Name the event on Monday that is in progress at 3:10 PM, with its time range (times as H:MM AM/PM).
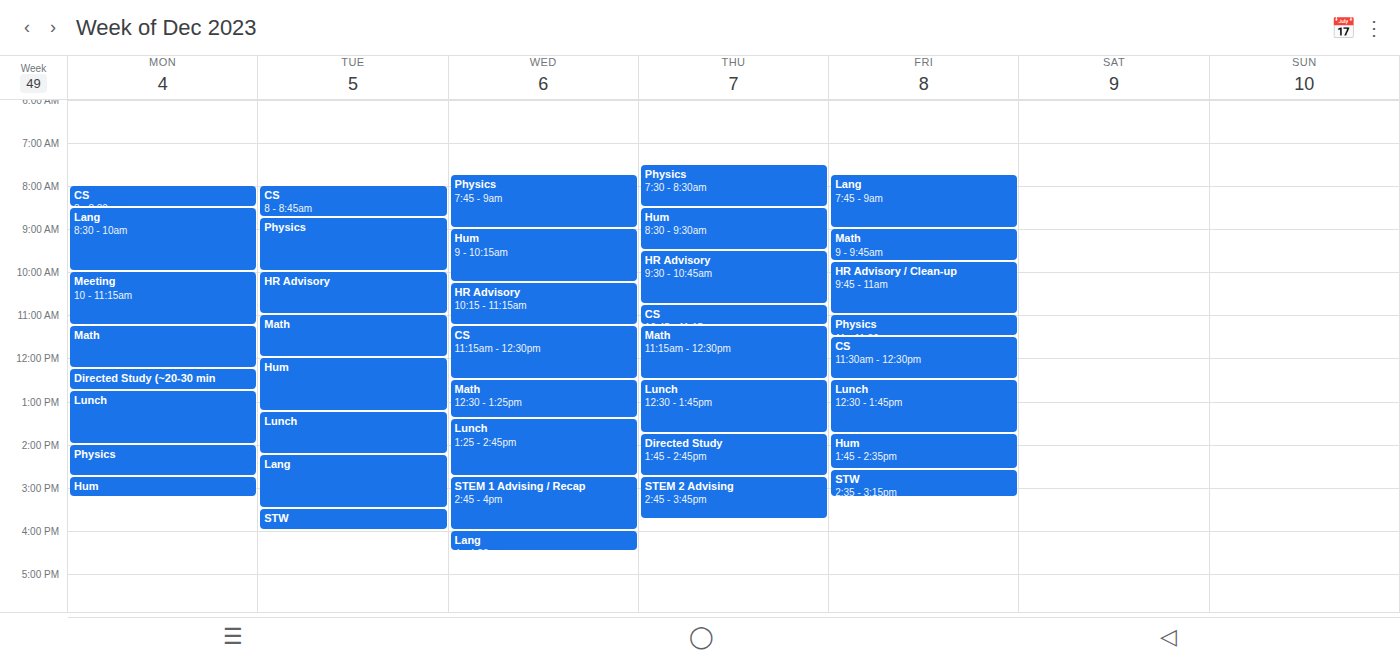
"Hum", 2:45 PM to 3:15 PM